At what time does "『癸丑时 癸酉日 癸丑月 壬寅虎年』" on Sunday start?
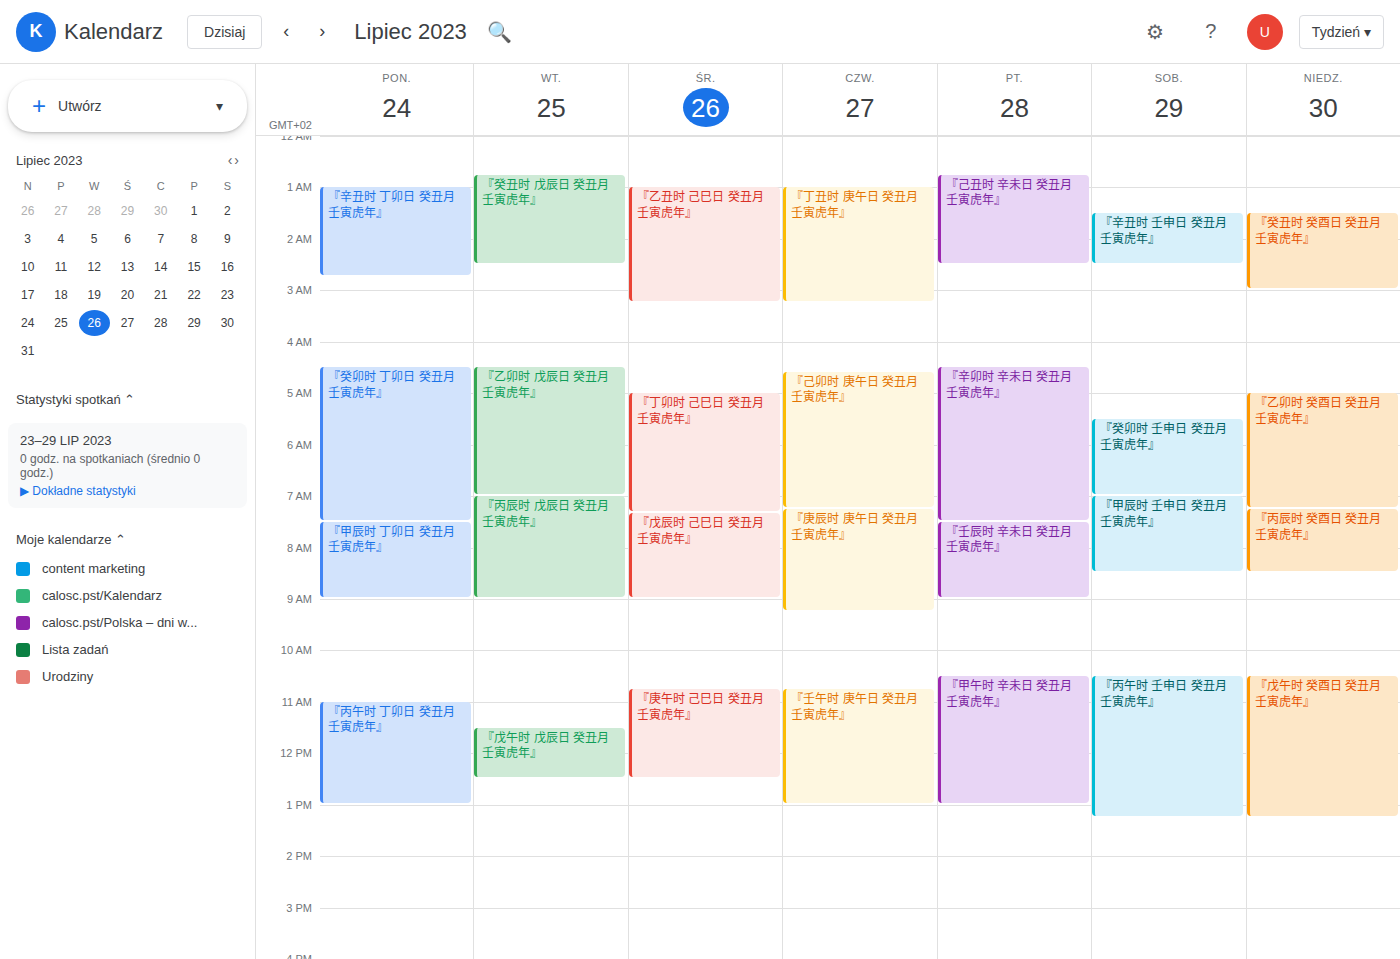
1:30 AM